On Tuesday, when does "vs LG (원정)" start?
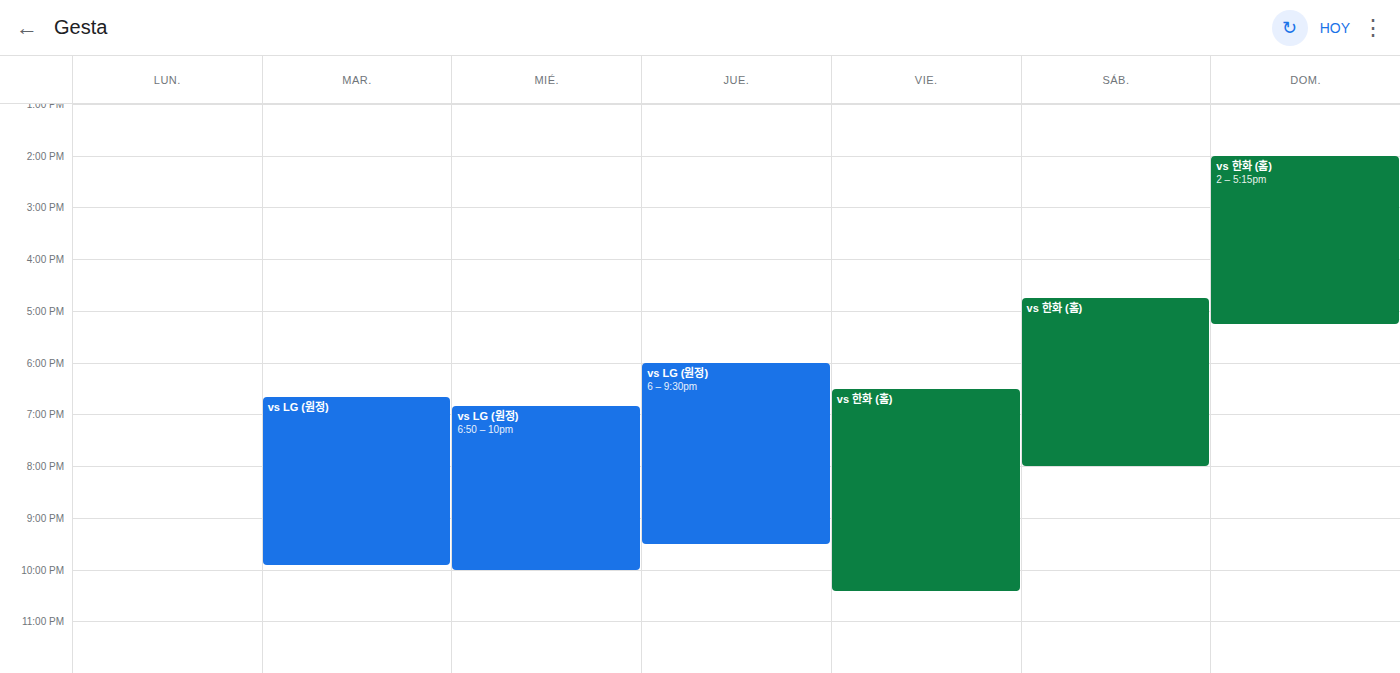
18:40